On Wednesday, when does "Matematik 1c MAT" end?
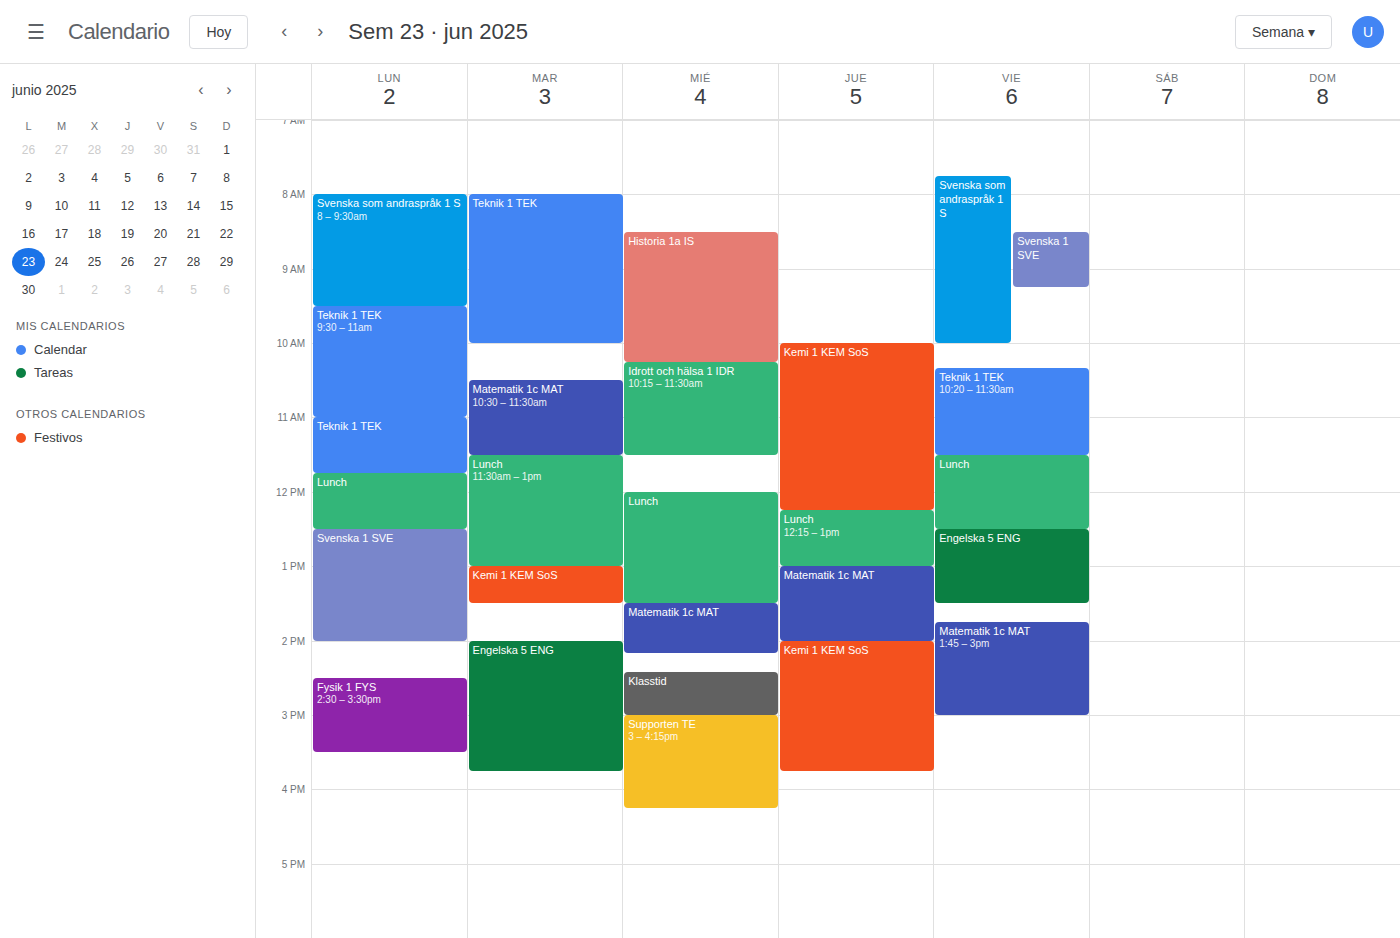
2:10 PM